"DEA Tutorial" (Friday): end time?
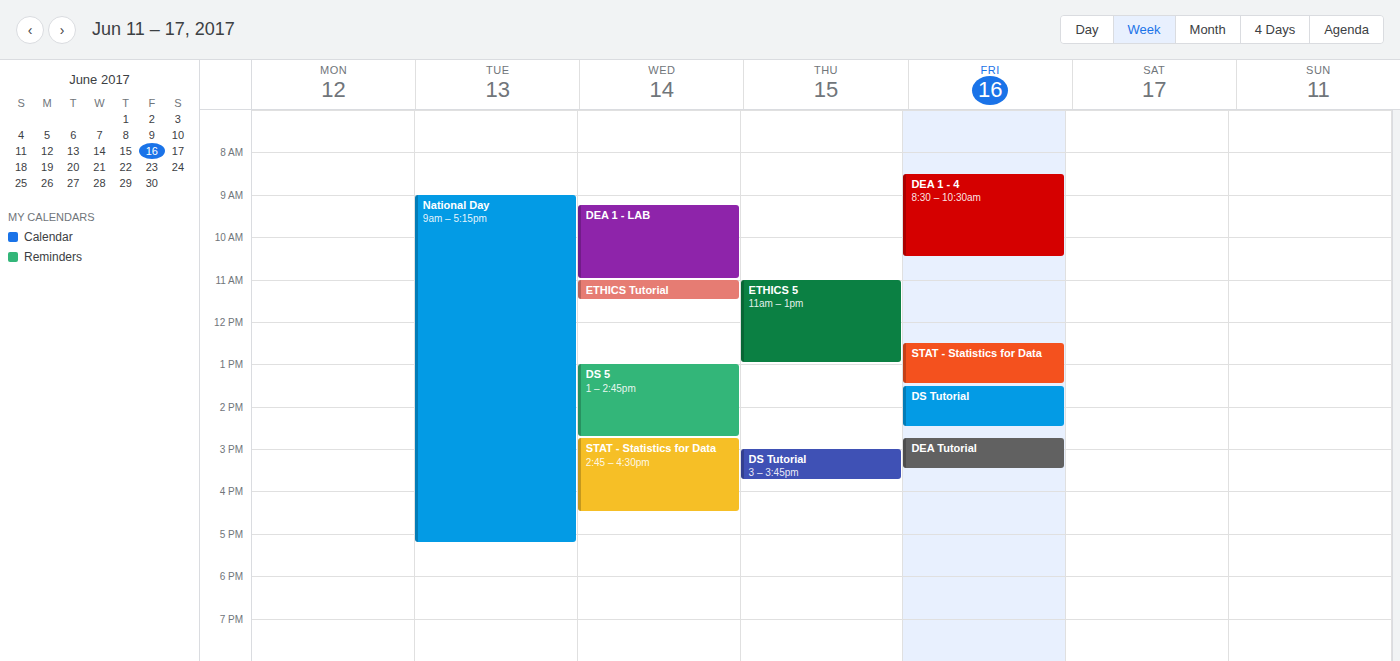
3:30 PM